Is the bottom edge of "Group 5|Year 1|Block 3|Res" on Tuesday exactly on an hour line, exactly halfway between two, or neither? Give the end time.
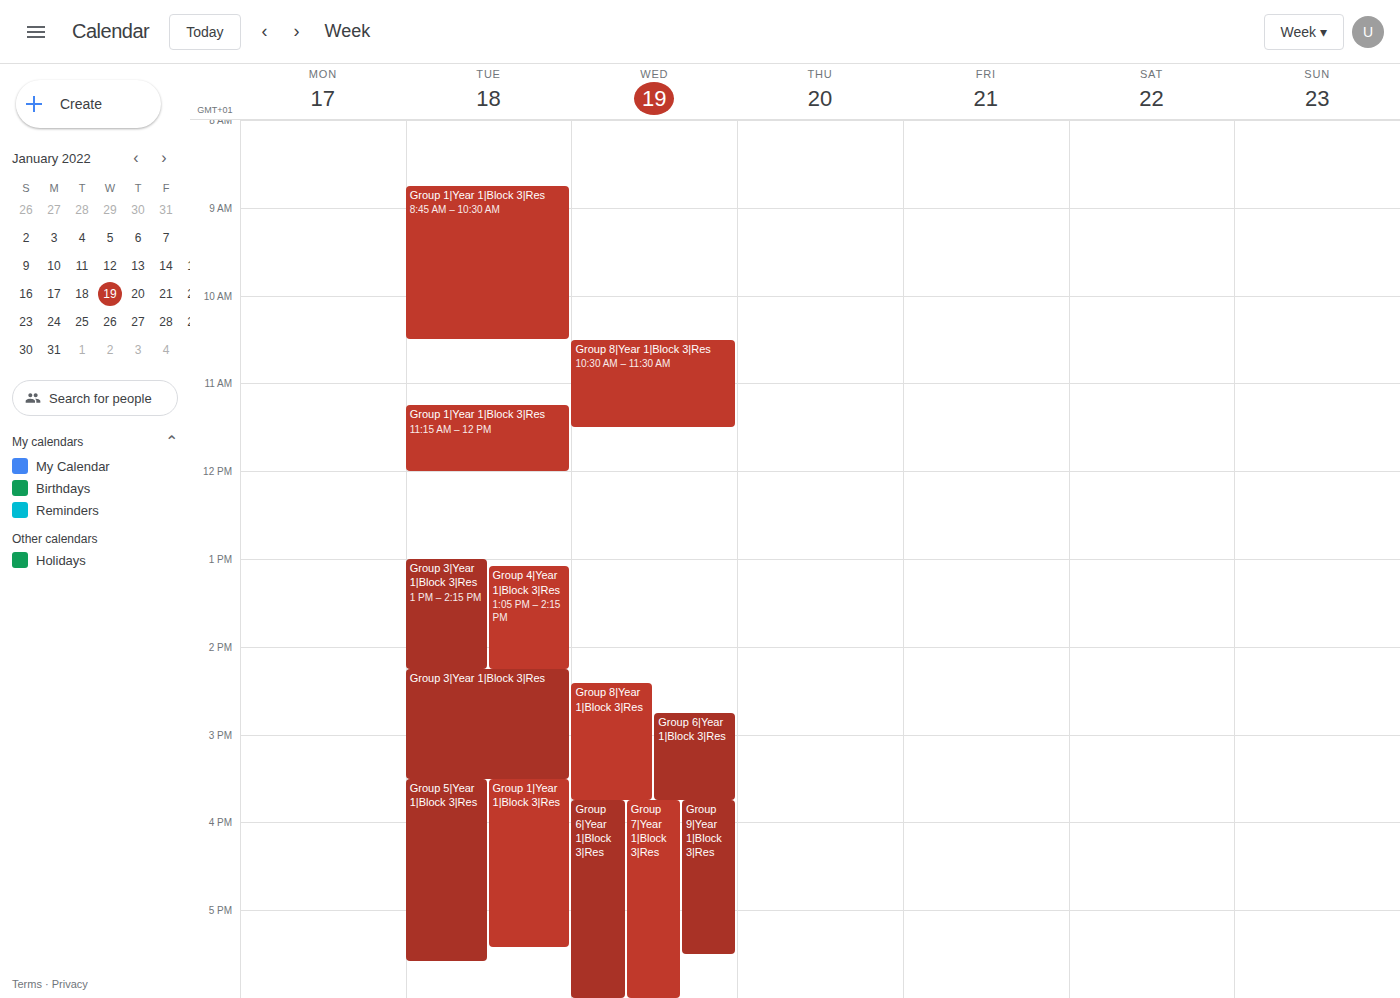
5:35 PM -- neither: 35 minutes below the 5 PM line and 25 minutes above the 6 PM line.